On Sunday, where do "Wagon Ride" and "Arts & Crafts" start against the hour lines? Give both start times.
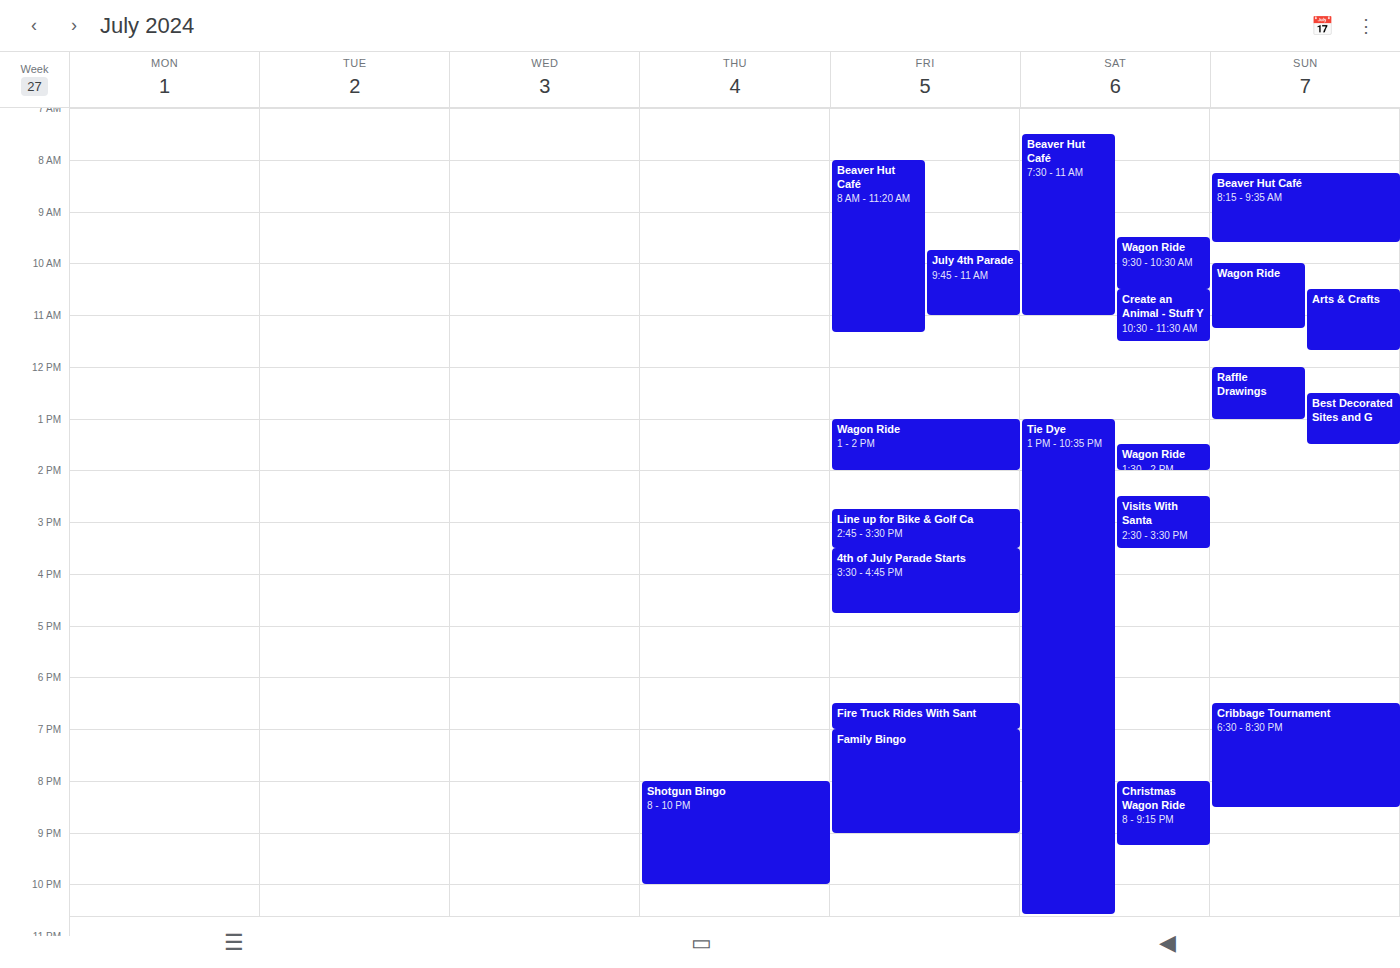
"Wagon Ride": 10:00 AM, exactly on the 10 AM line. "Arts & Crafts": 10:30 AM, halfway between the 10 AM and 11 AM lines.